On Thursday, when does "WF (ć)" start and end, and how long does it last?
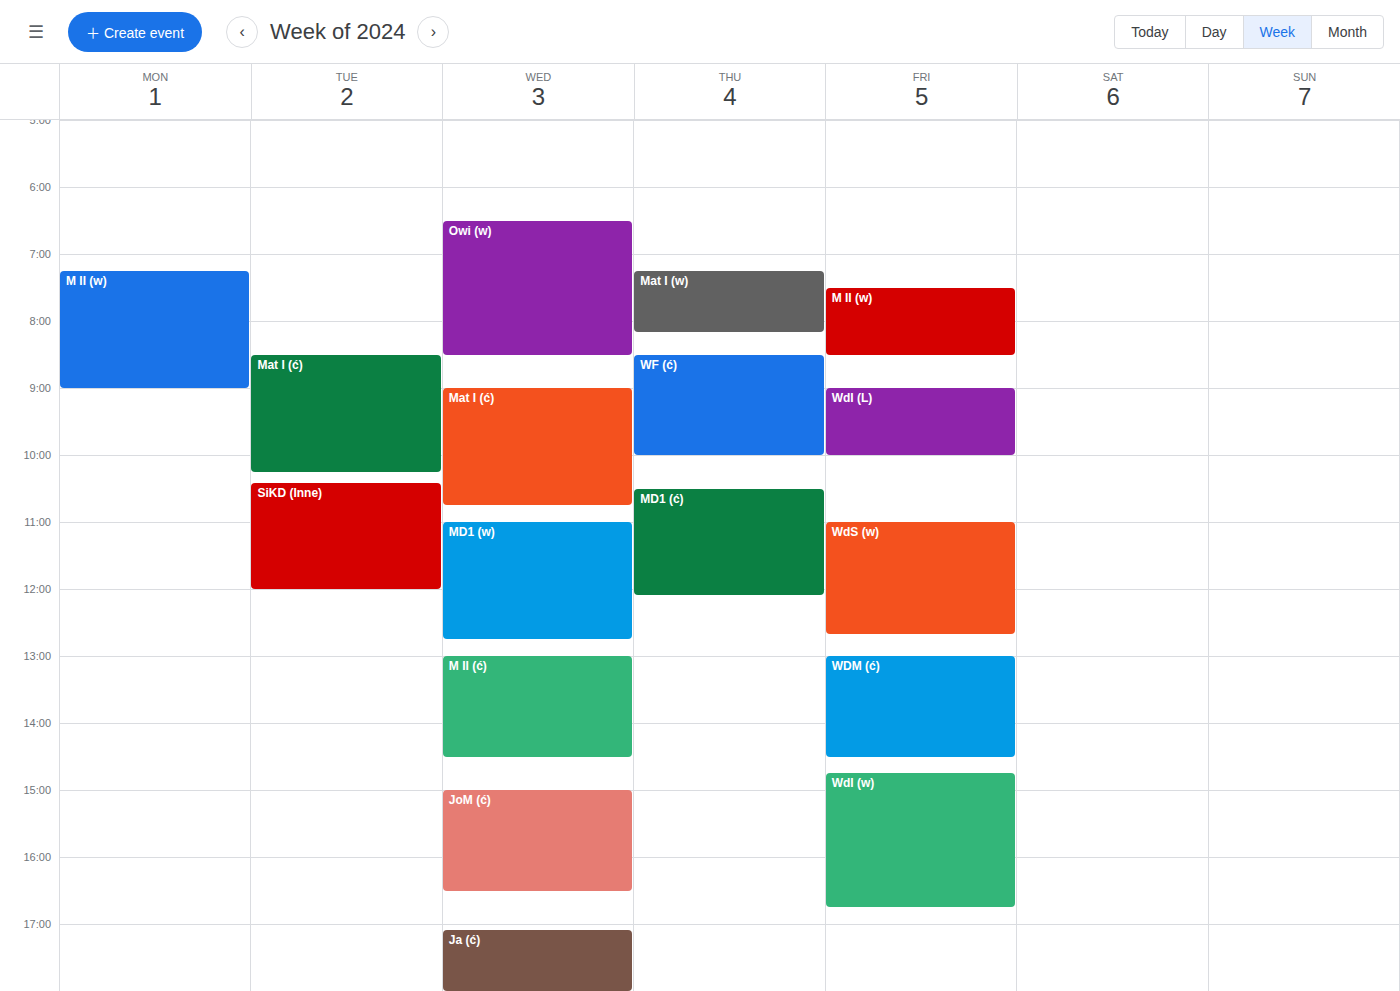
8:30 AM to 10:00 AM, 1 hour 30 minutes